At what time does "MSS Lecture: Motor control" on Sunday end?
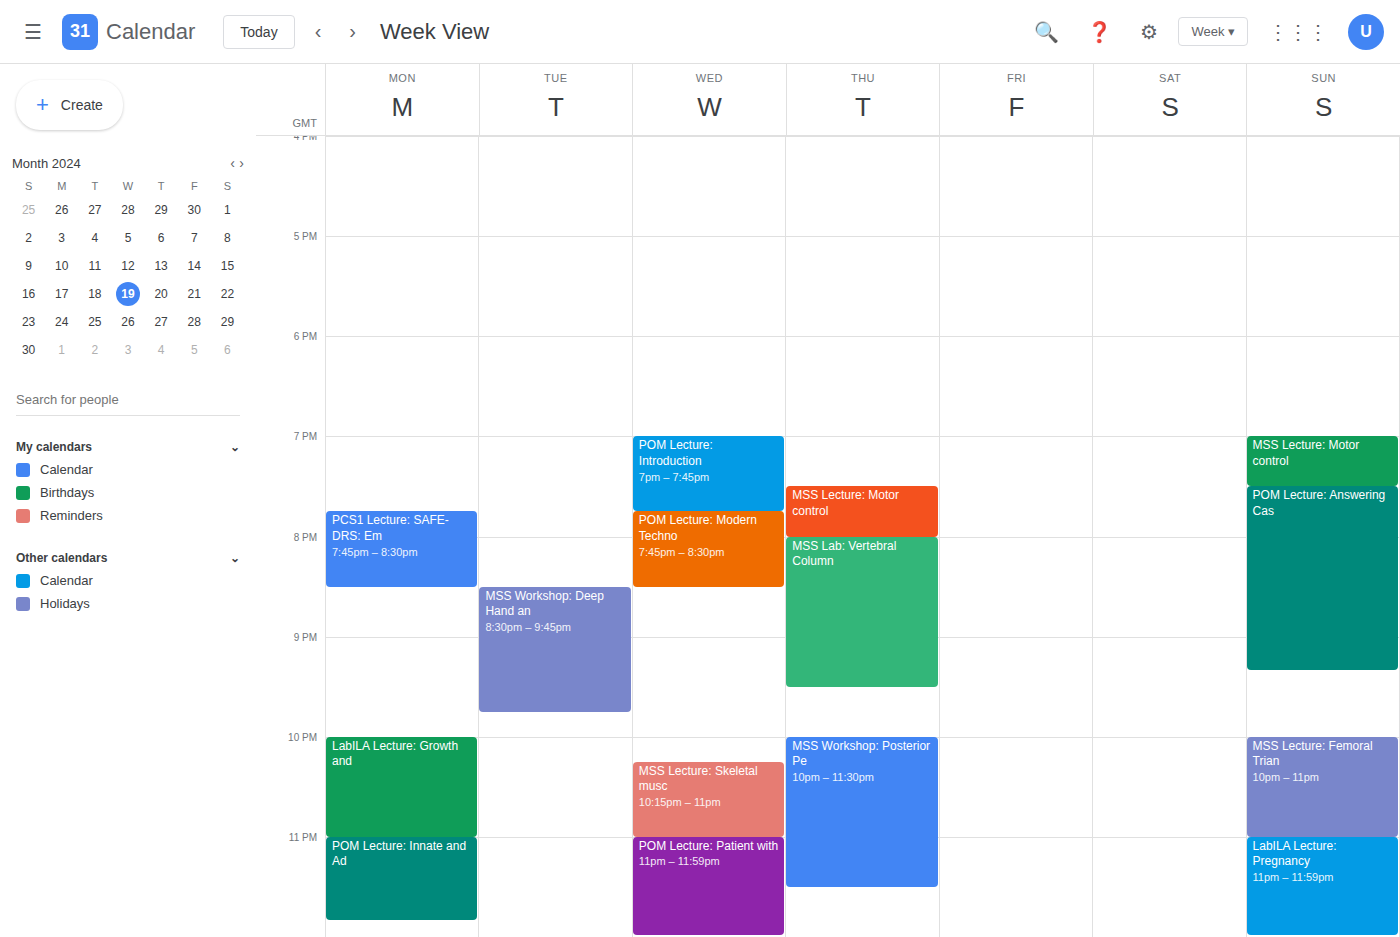
7:30 PM